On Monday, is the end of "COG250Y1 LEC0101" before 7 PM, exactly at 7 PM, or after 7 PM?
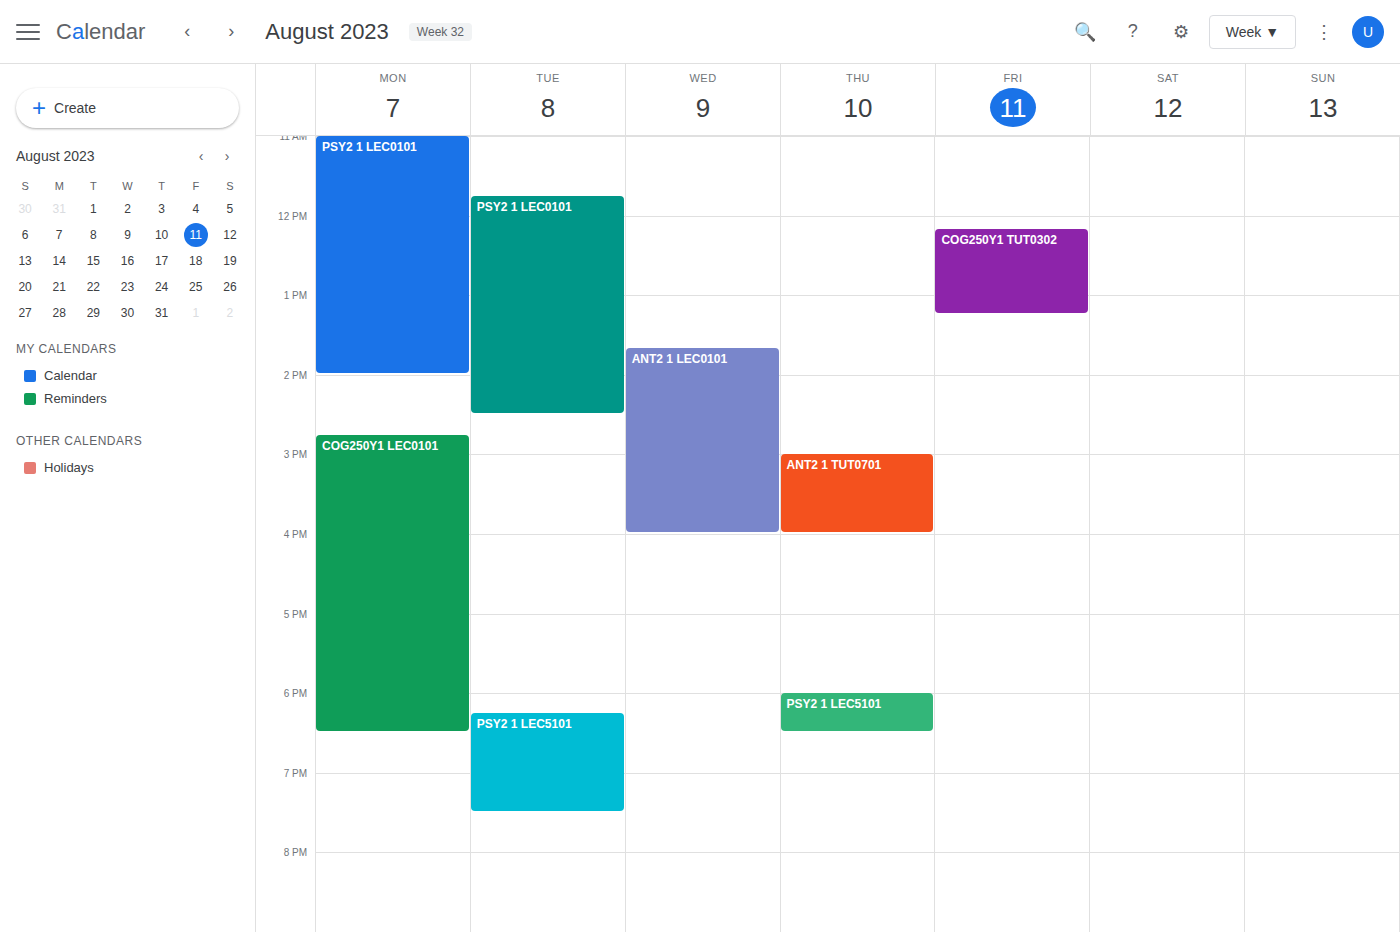
6:30 PM -- before 7 PM, 30 minutes above the 7 PM line.